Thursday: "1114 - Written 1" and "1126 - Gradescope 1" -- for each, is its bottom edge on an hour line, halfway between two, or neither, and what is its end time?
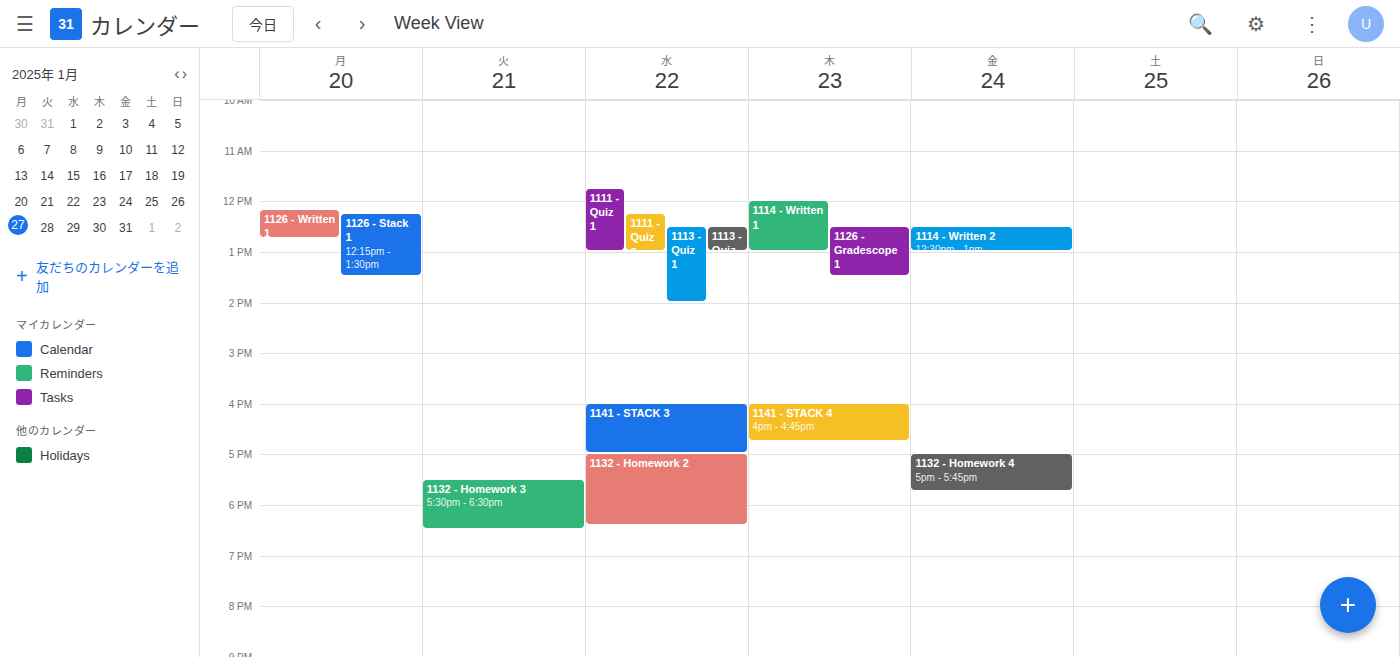
"1114 - Written 1": 1:00 PM, exactly on the 1 PM line. "1126 - Gradescope 1": 1:30 PM, halfway between the 1 PM and 2 PM lines.